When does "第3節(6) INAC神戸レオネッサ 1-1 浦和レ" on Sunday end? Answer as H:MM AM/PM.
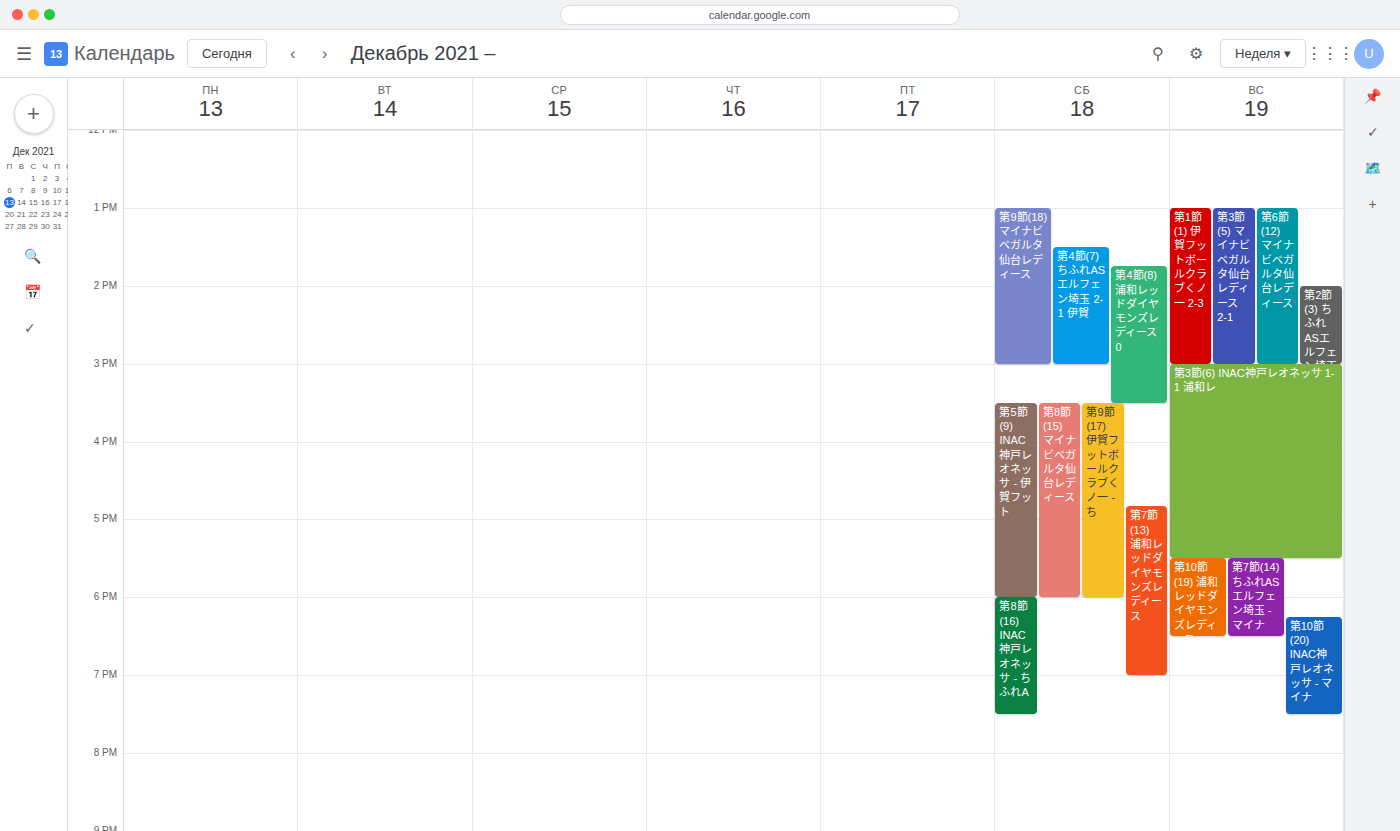
5:30 PM